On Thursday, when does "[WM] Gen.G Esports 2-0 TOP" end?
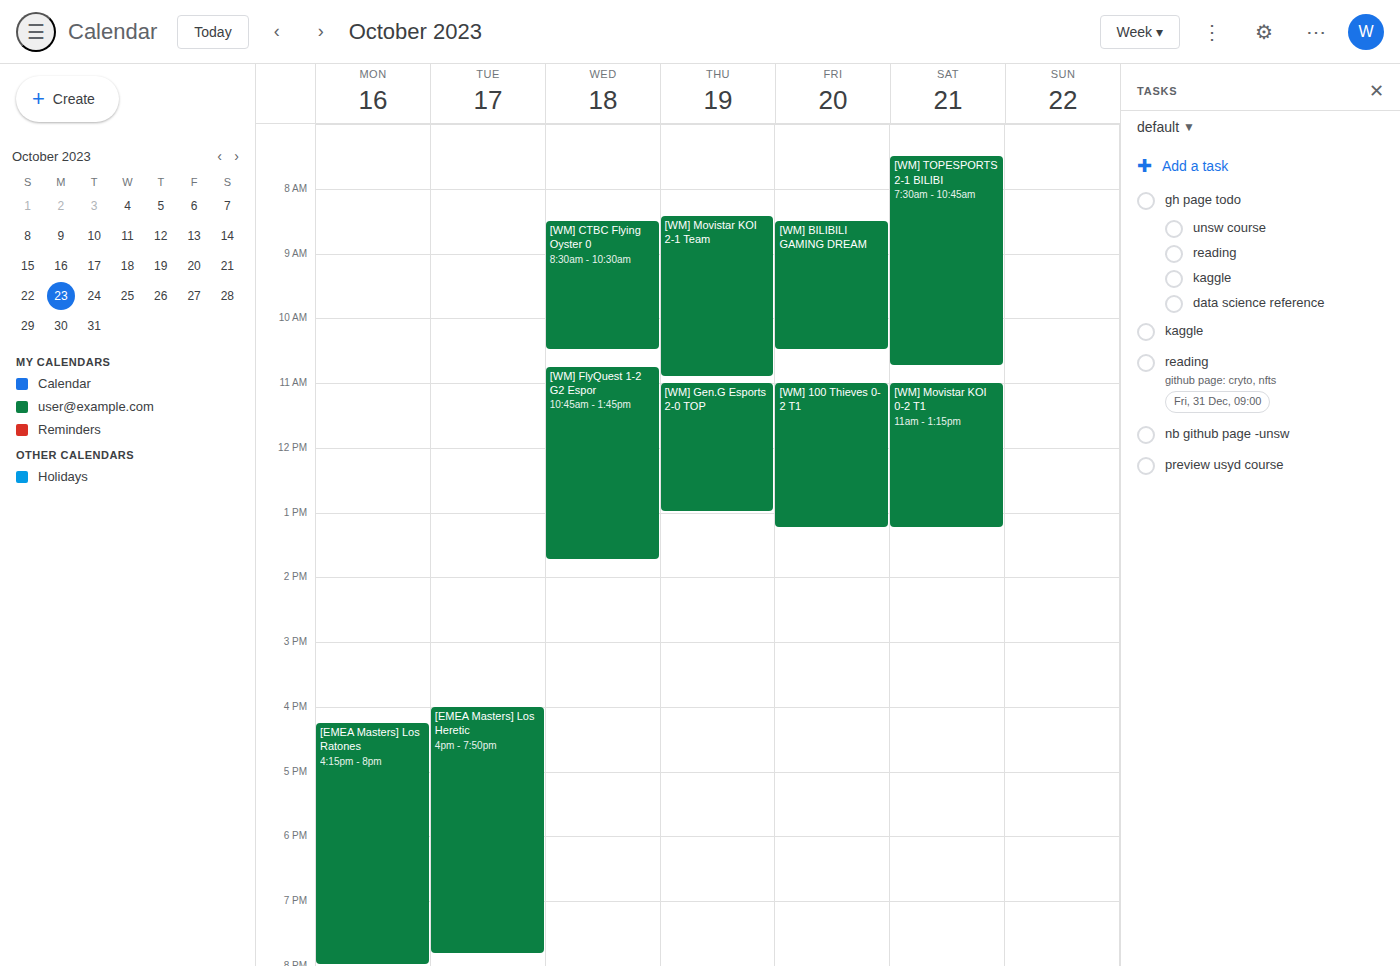
1:00 PM